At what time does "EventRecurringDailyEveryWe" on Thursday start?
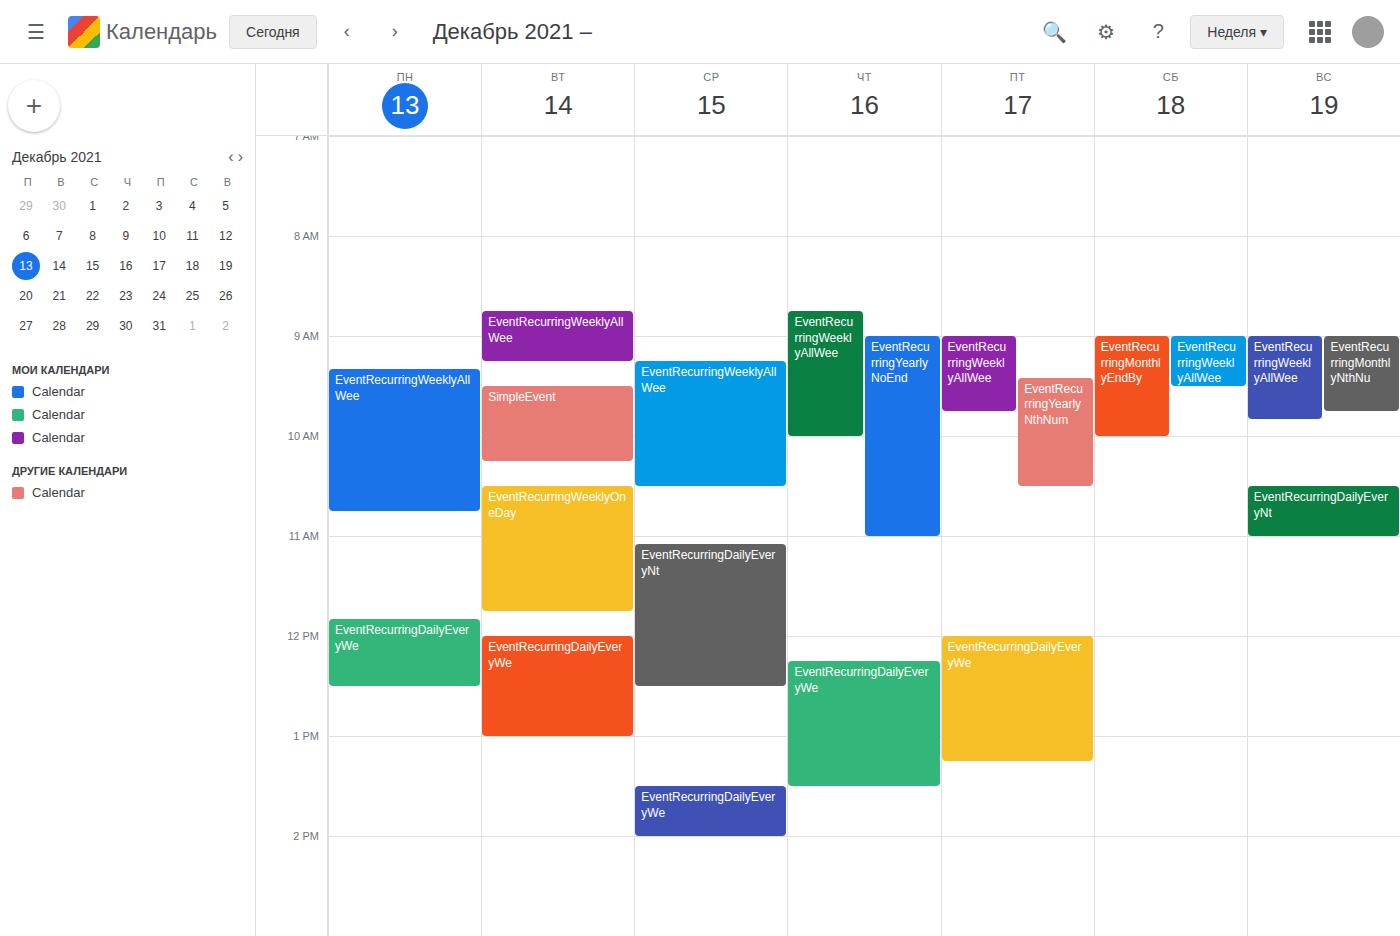
12:15 PM